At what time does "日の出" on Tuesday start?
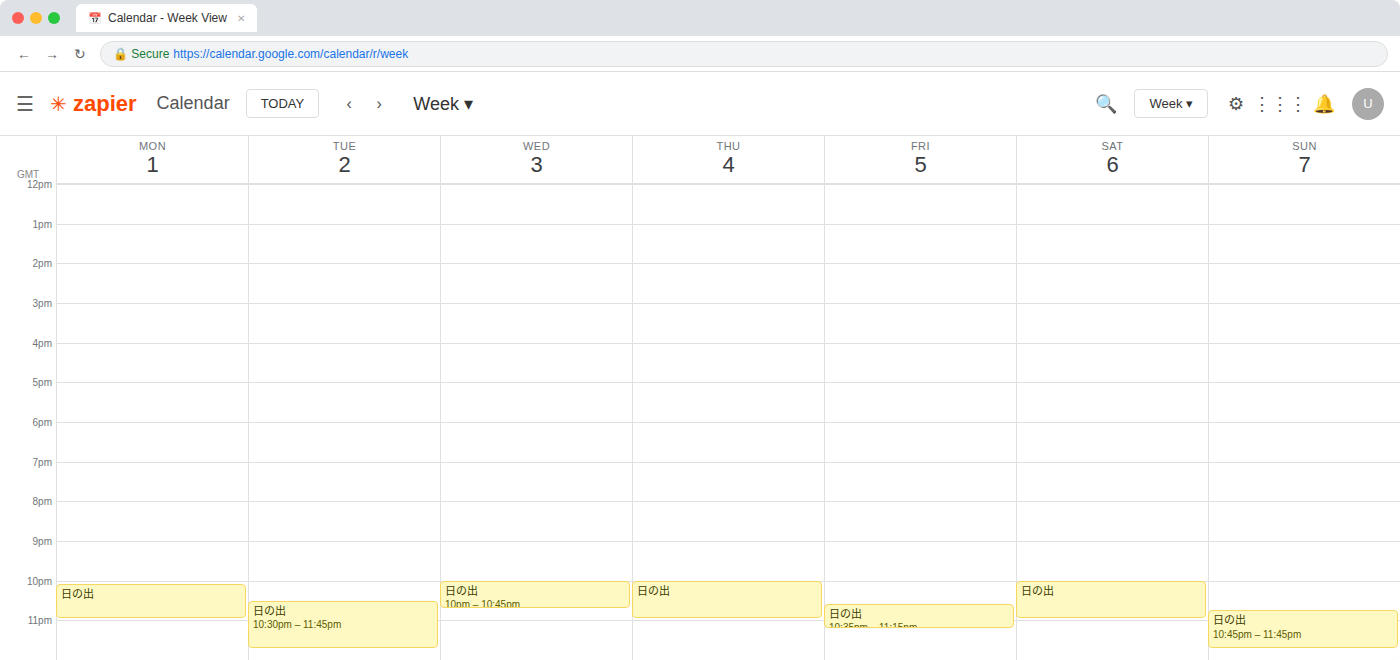
10:30 PM